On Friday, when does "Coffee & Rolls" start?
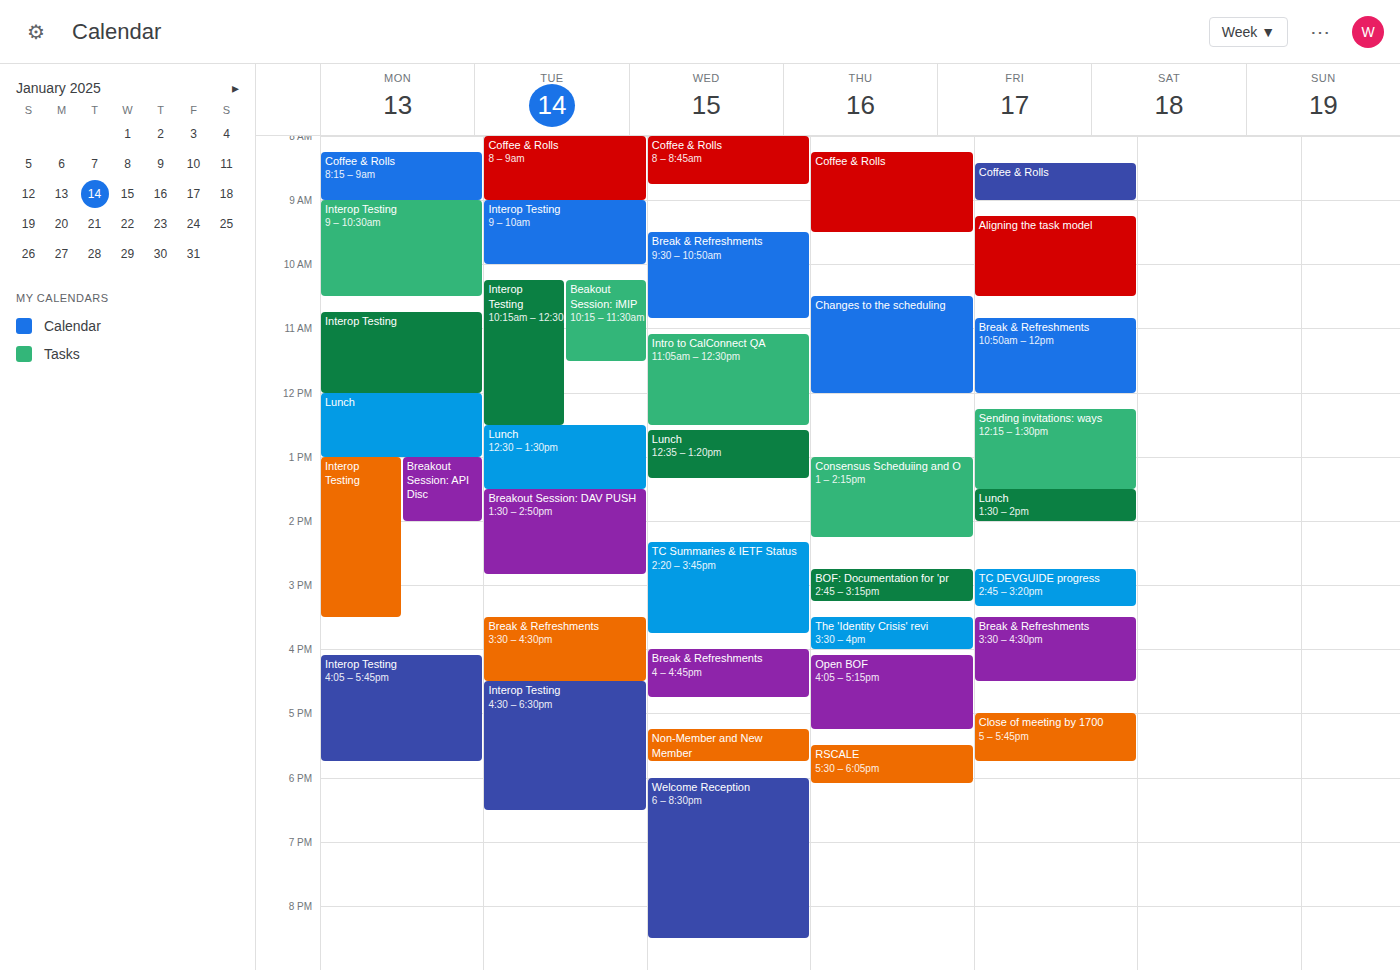
8:25 AM